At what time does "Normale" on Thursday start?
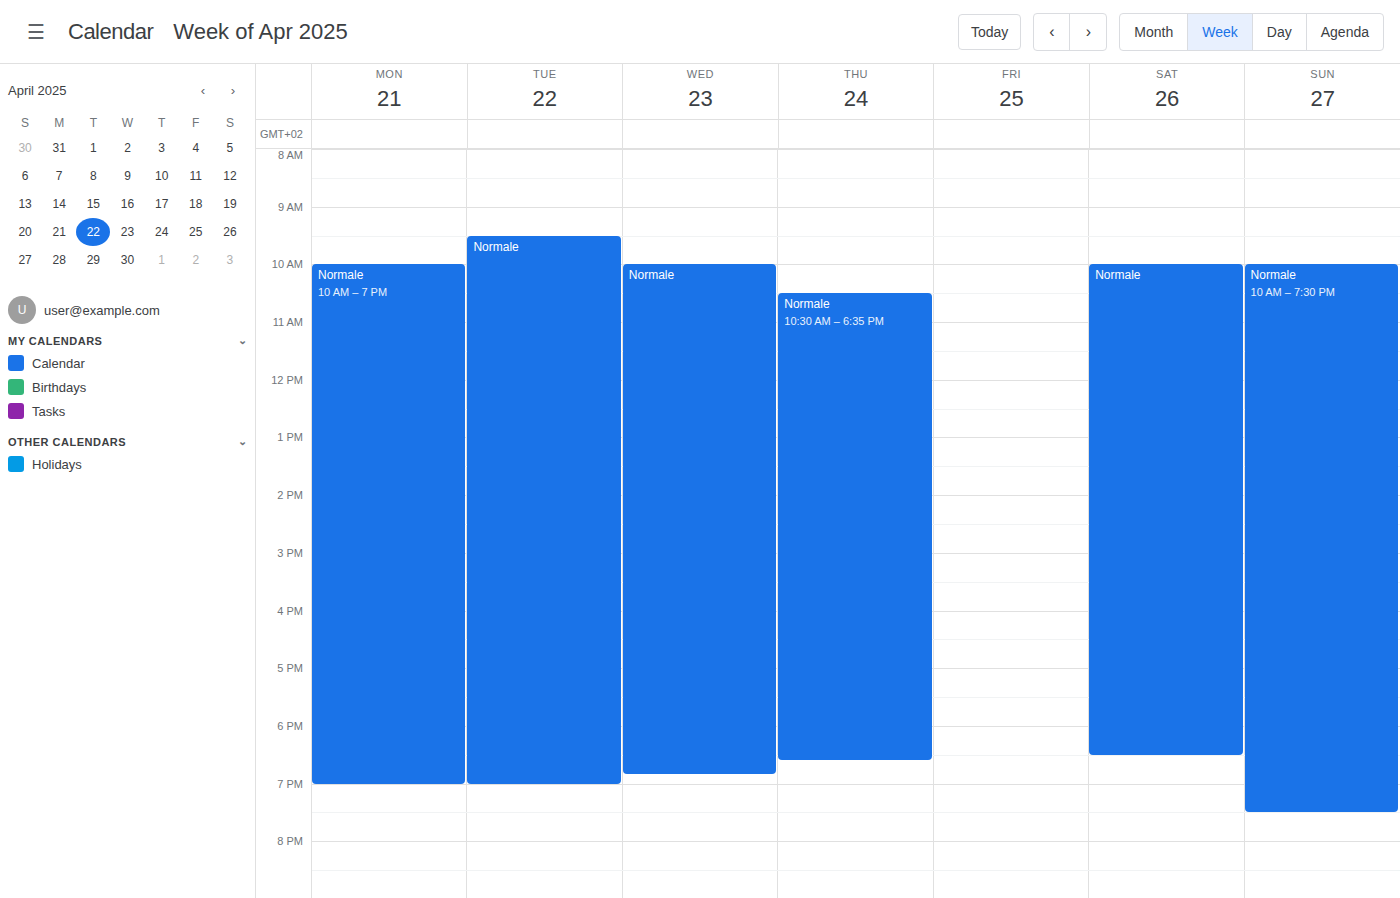
10:30 AM